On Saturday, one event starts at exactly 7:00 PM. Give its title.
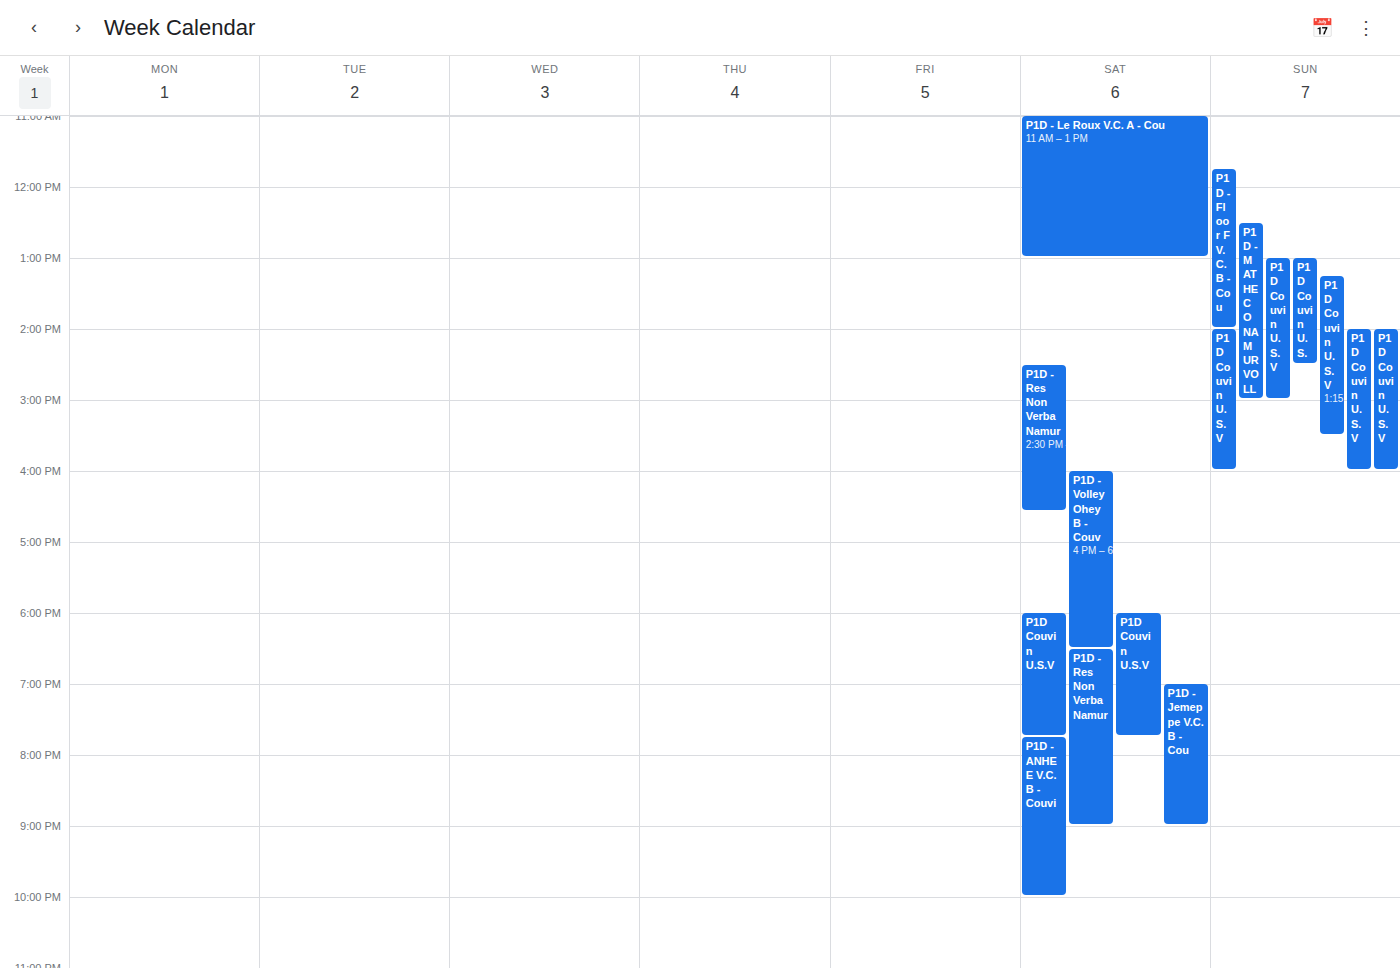
"P1D - Jemeppe V.C. B - Cou"